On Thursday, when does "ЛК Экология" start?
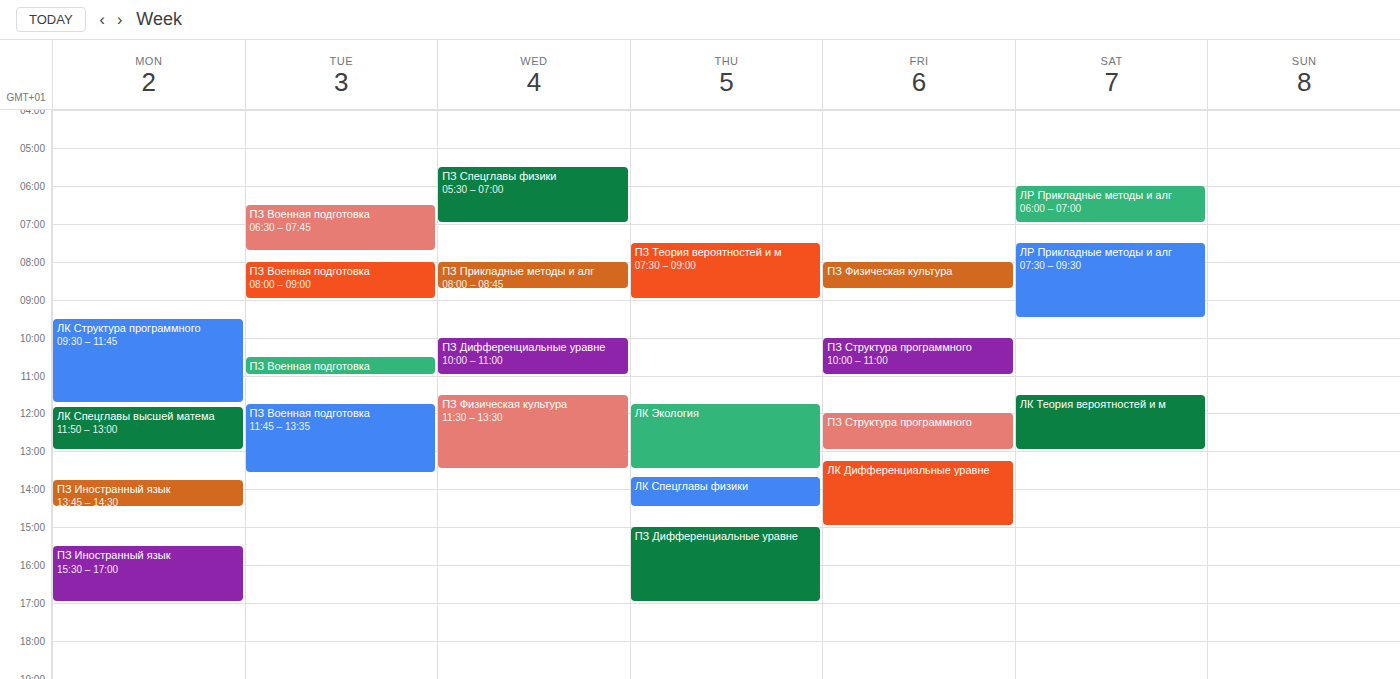
11:45